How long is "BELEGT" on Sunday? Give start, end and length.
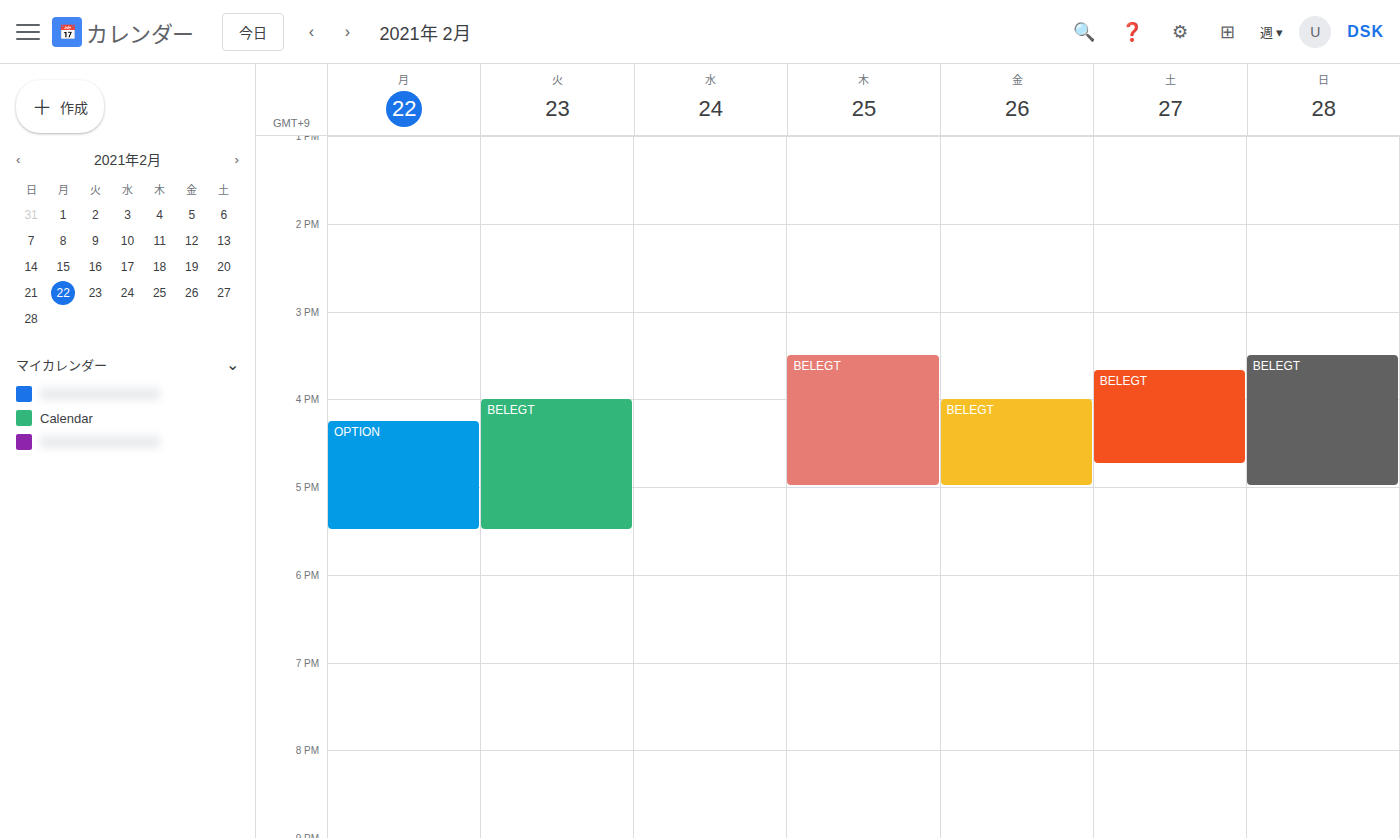
3:30 PM to 5:00 PM, 1 hour 30 minutes